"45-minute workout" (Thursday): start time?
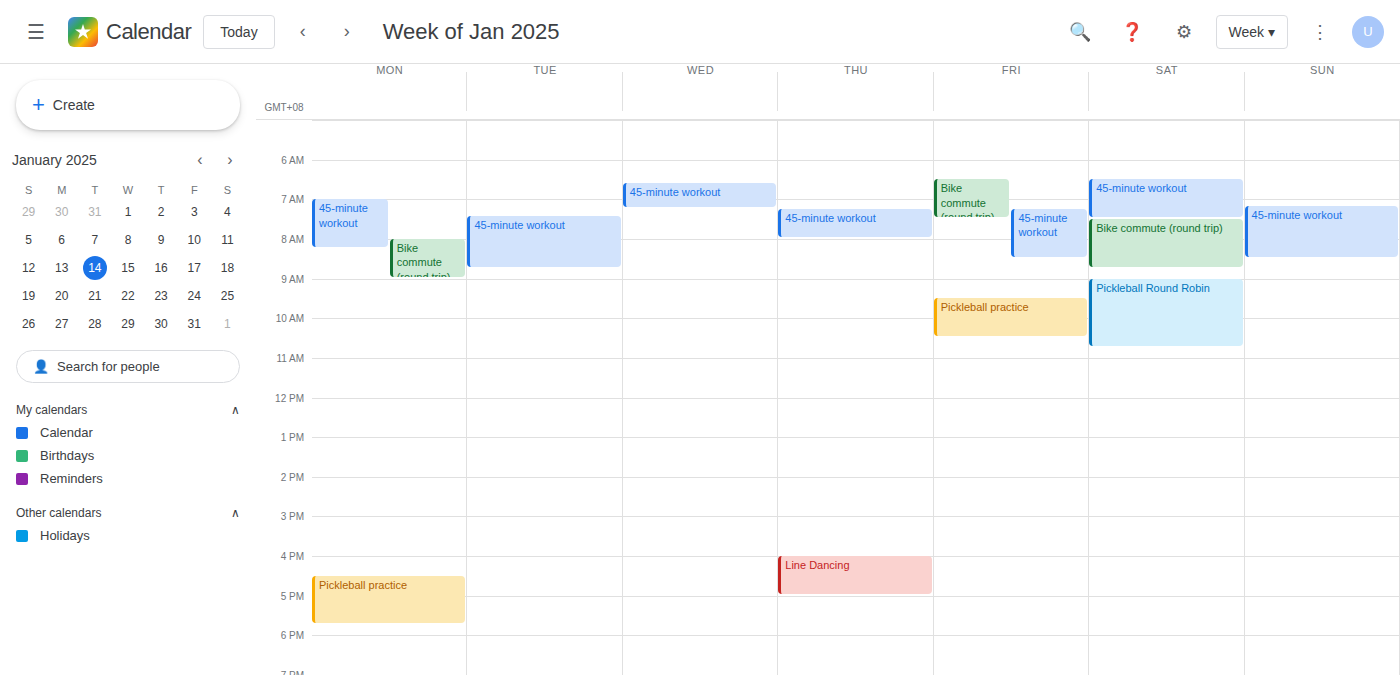
7:15 AM